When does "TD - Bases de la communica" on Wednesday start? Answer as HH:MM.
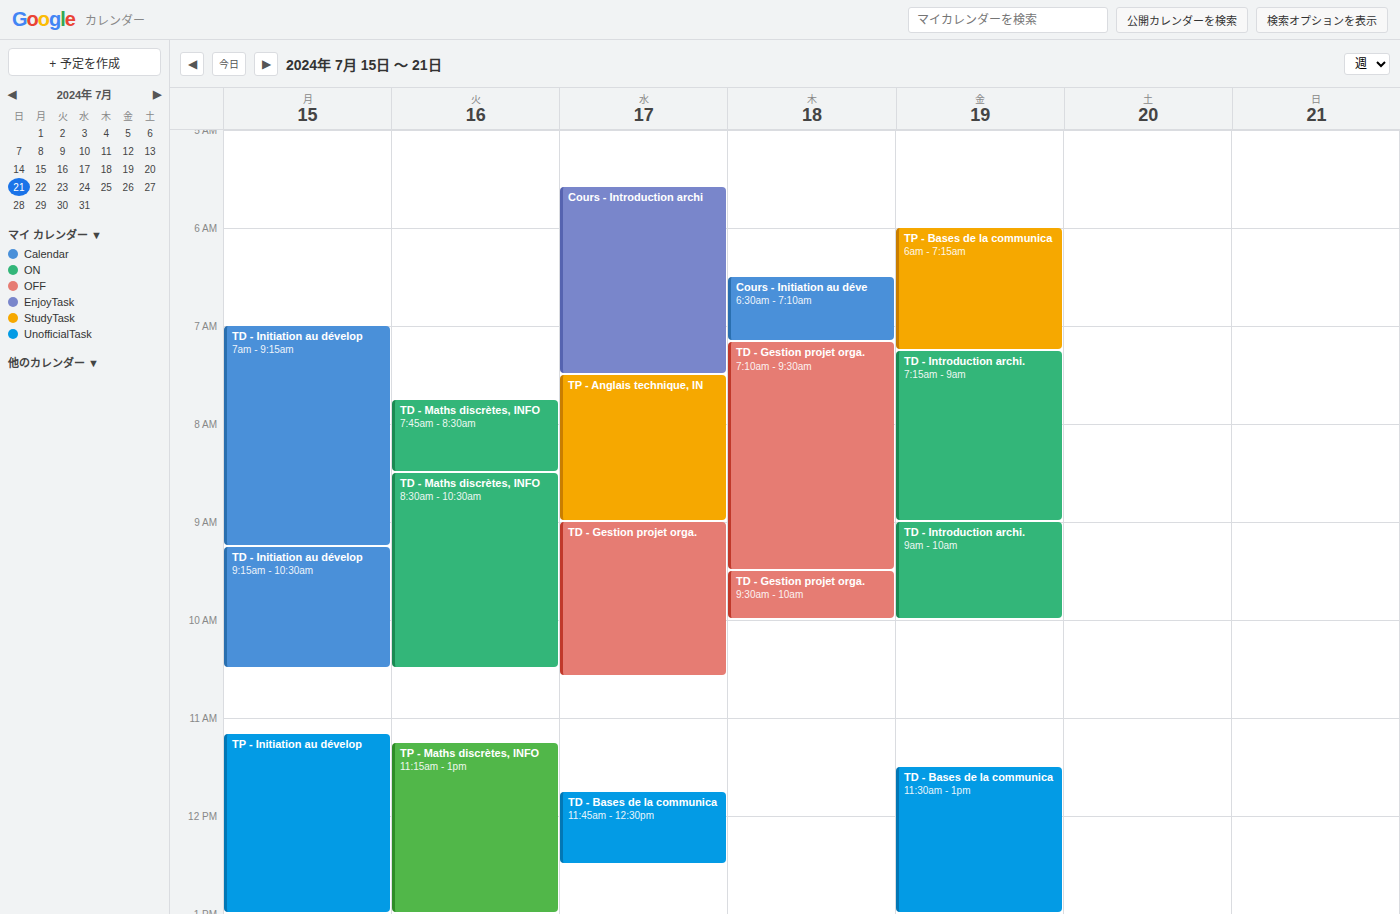
11:45